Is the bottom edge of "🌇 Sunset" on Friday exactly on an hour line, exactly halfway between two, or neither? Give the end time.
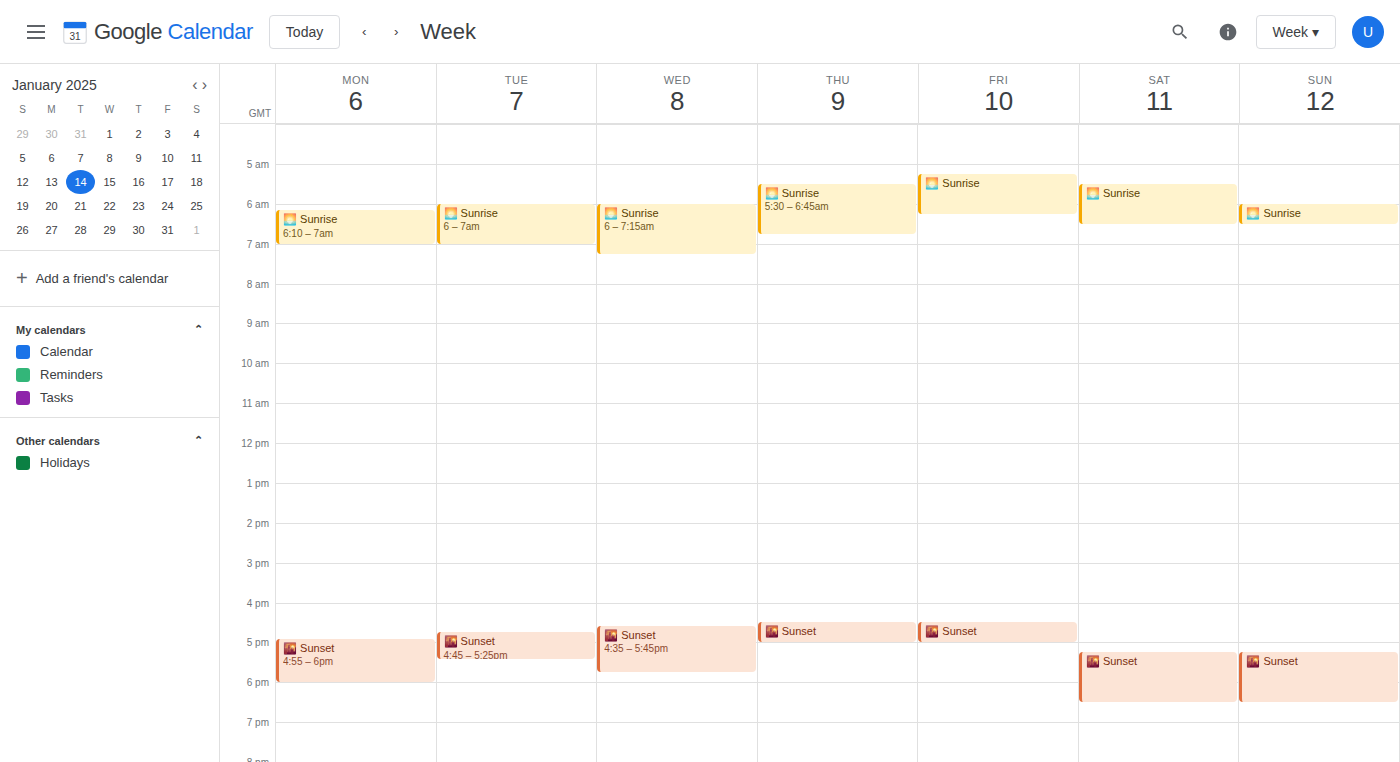
5:00 PM -- exactly on the 5 PM line.